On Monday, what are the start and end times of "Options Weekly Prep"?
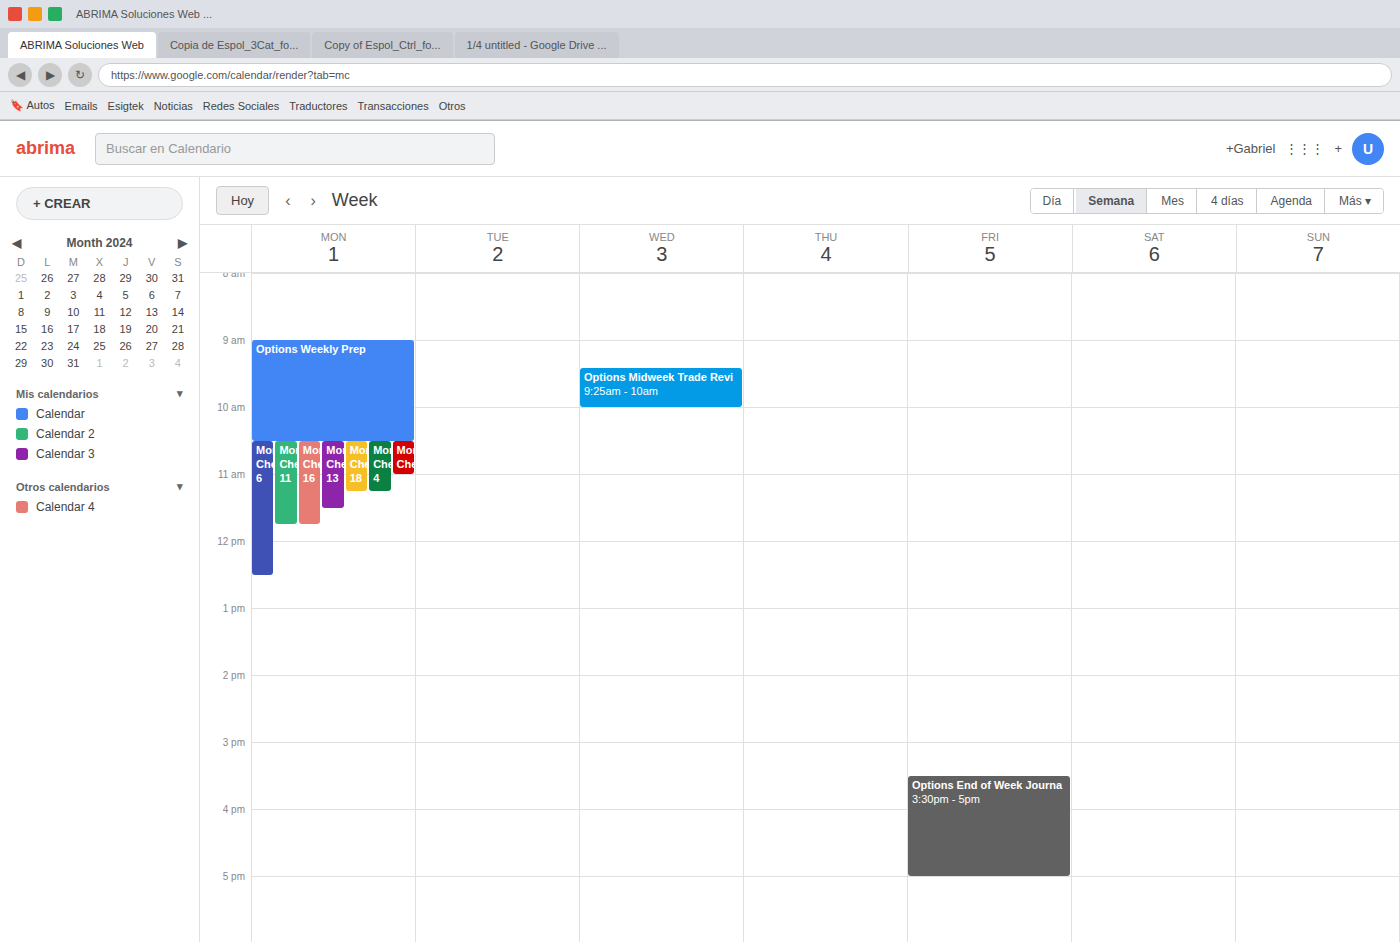
9:00 AM to 10:30 AM